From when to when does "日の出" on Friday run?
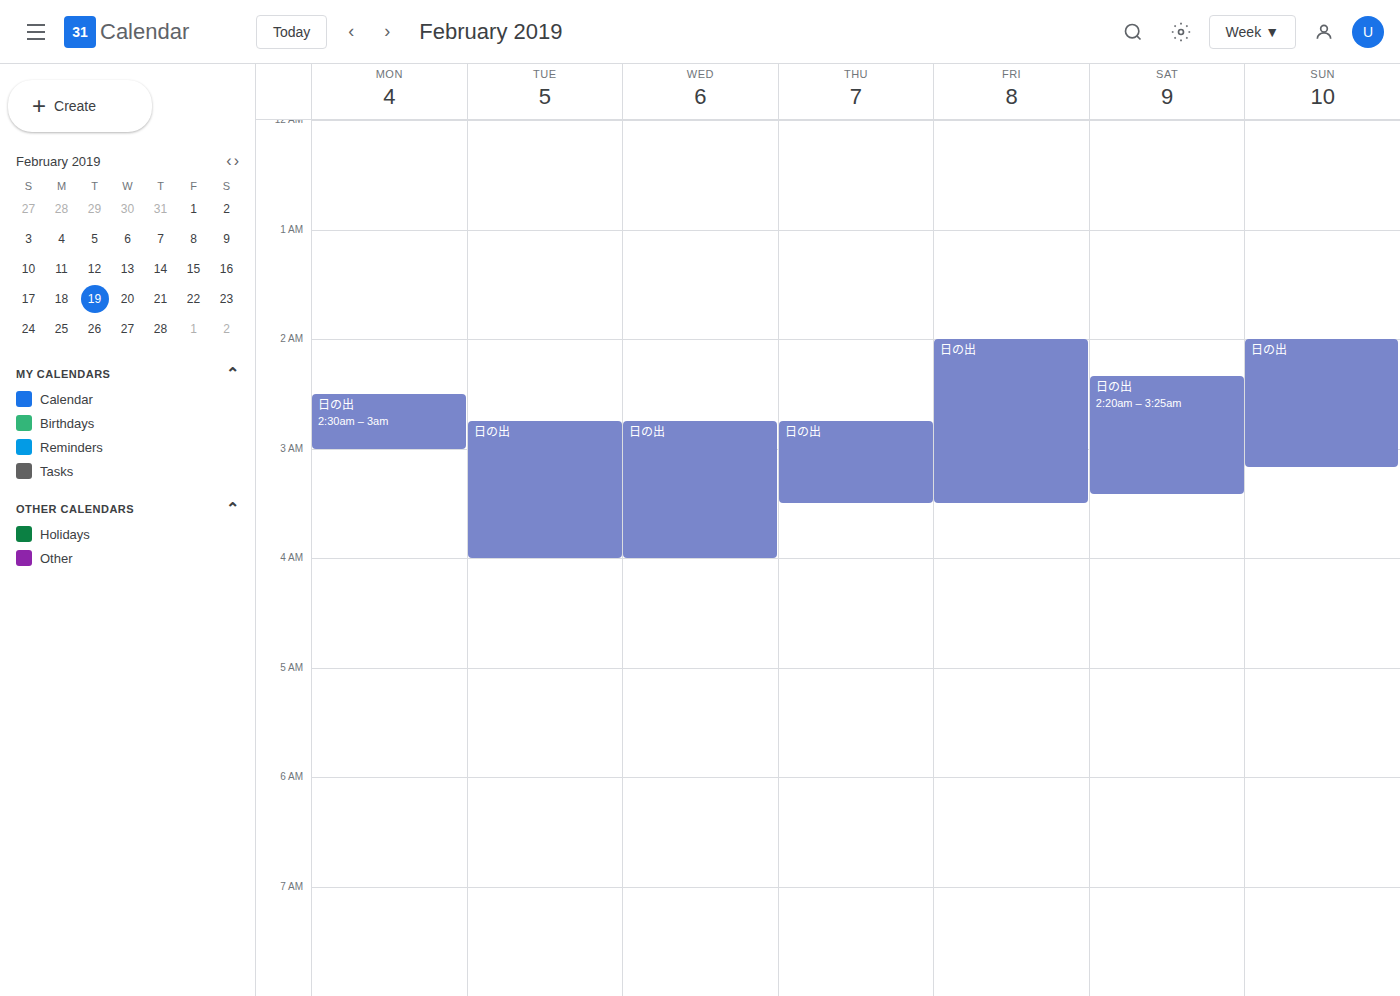
2:00 AM to 3:30 AM